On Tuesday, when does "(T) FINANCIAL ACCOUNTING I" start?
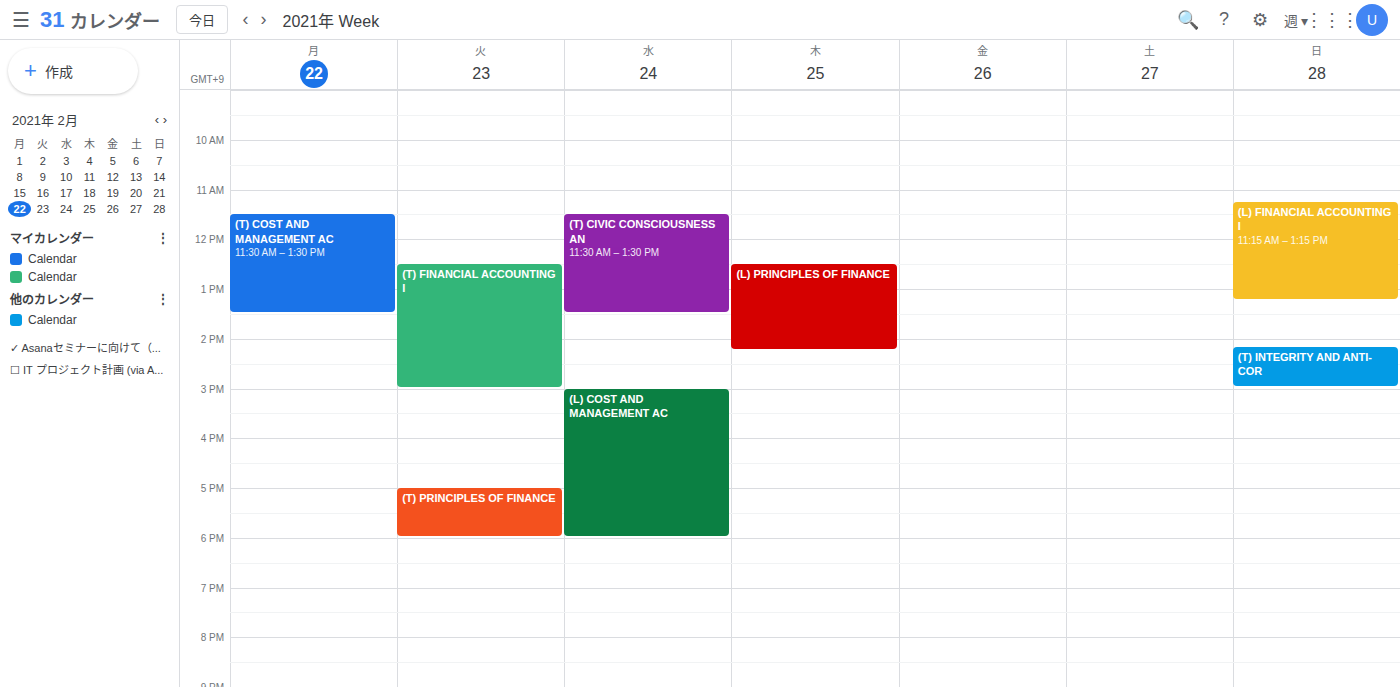
12:30 PM